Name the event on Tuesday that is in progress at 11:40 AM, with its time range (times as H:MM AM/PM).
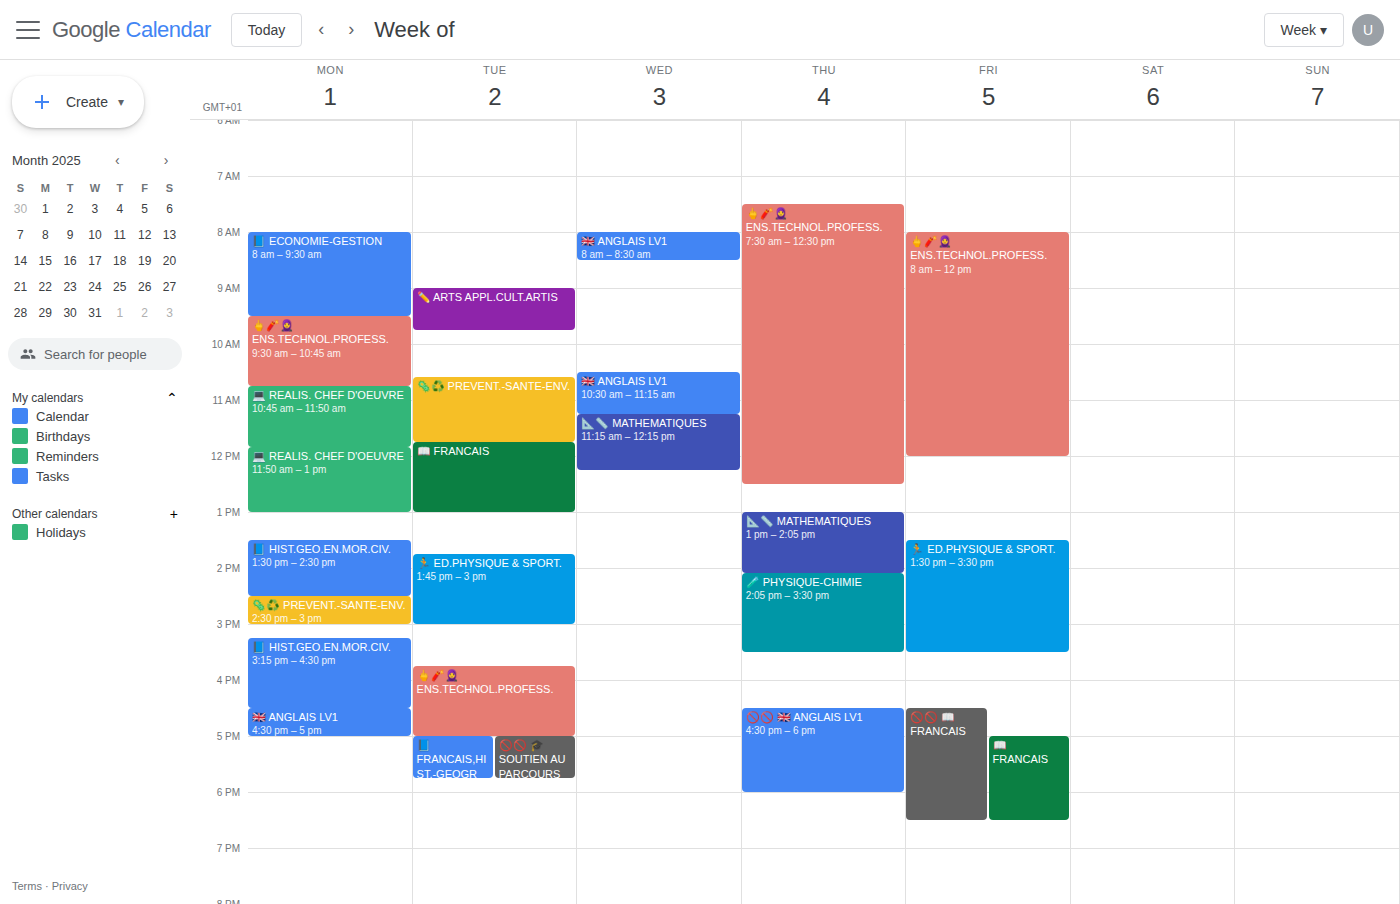
"🦠♻️ PREVENT.-SANTE-ENV.", 10:35 AM to 11:45 AM